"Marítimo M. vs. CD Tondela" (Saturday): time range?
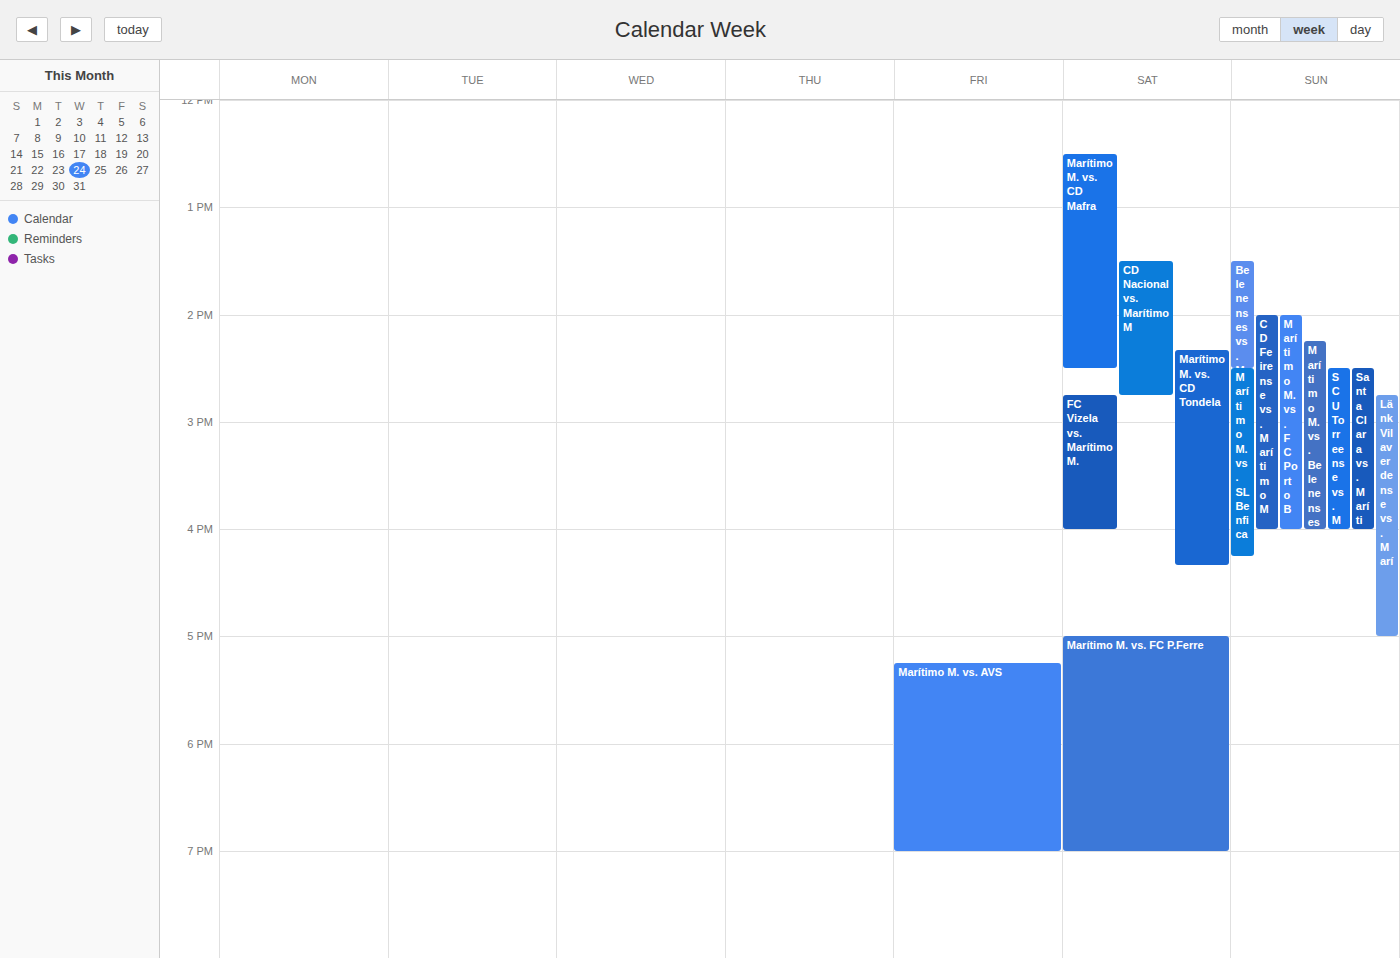
2:20 PM to 4:20 PM